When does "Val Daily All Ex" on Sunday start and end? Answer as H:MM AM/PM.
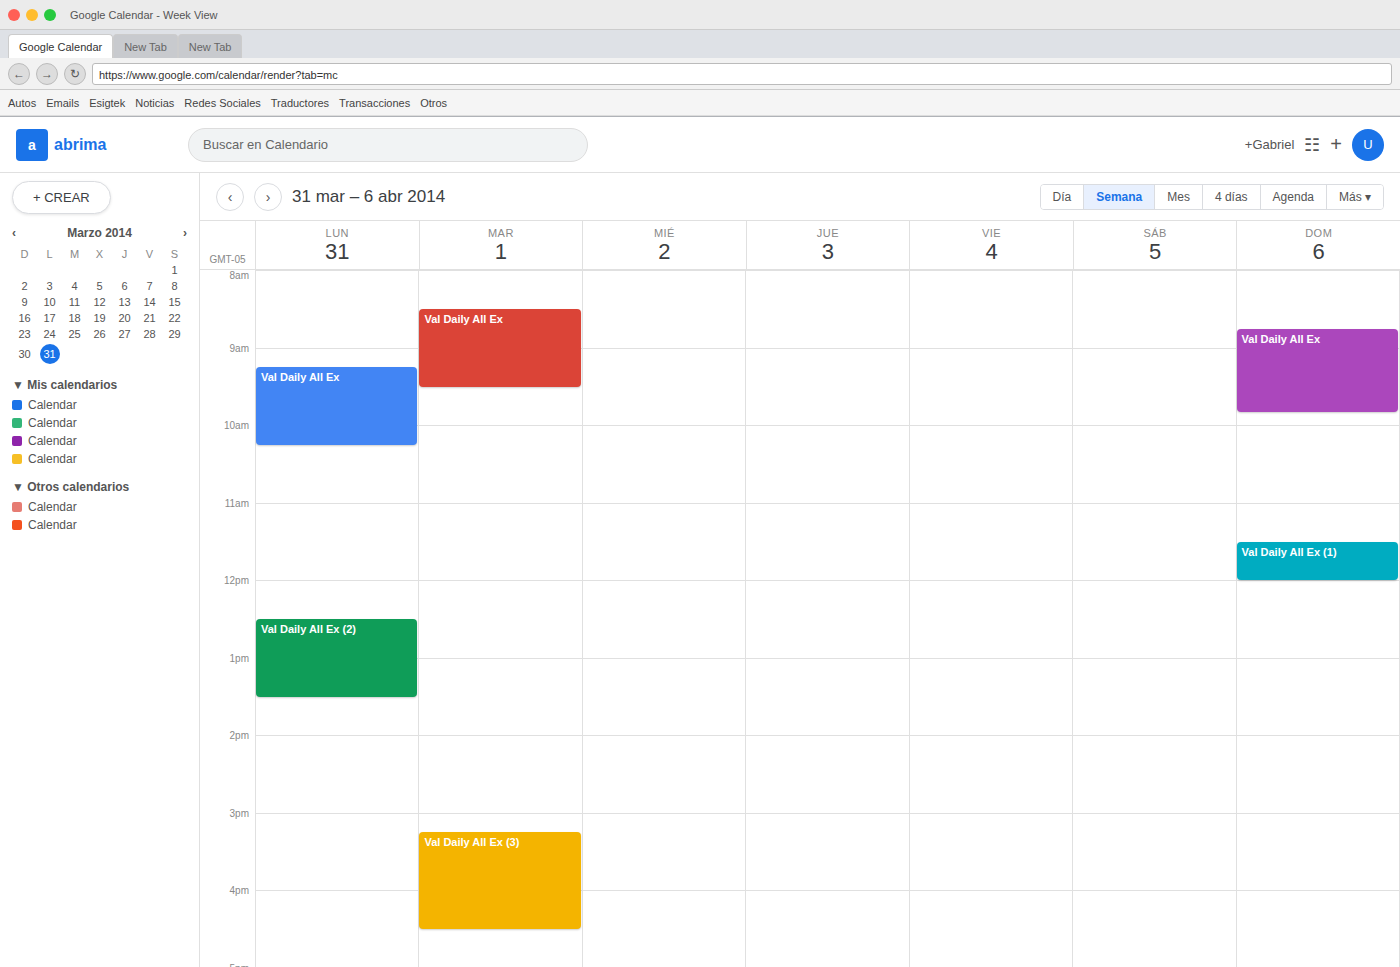
8:45 AM to 9:50 AM